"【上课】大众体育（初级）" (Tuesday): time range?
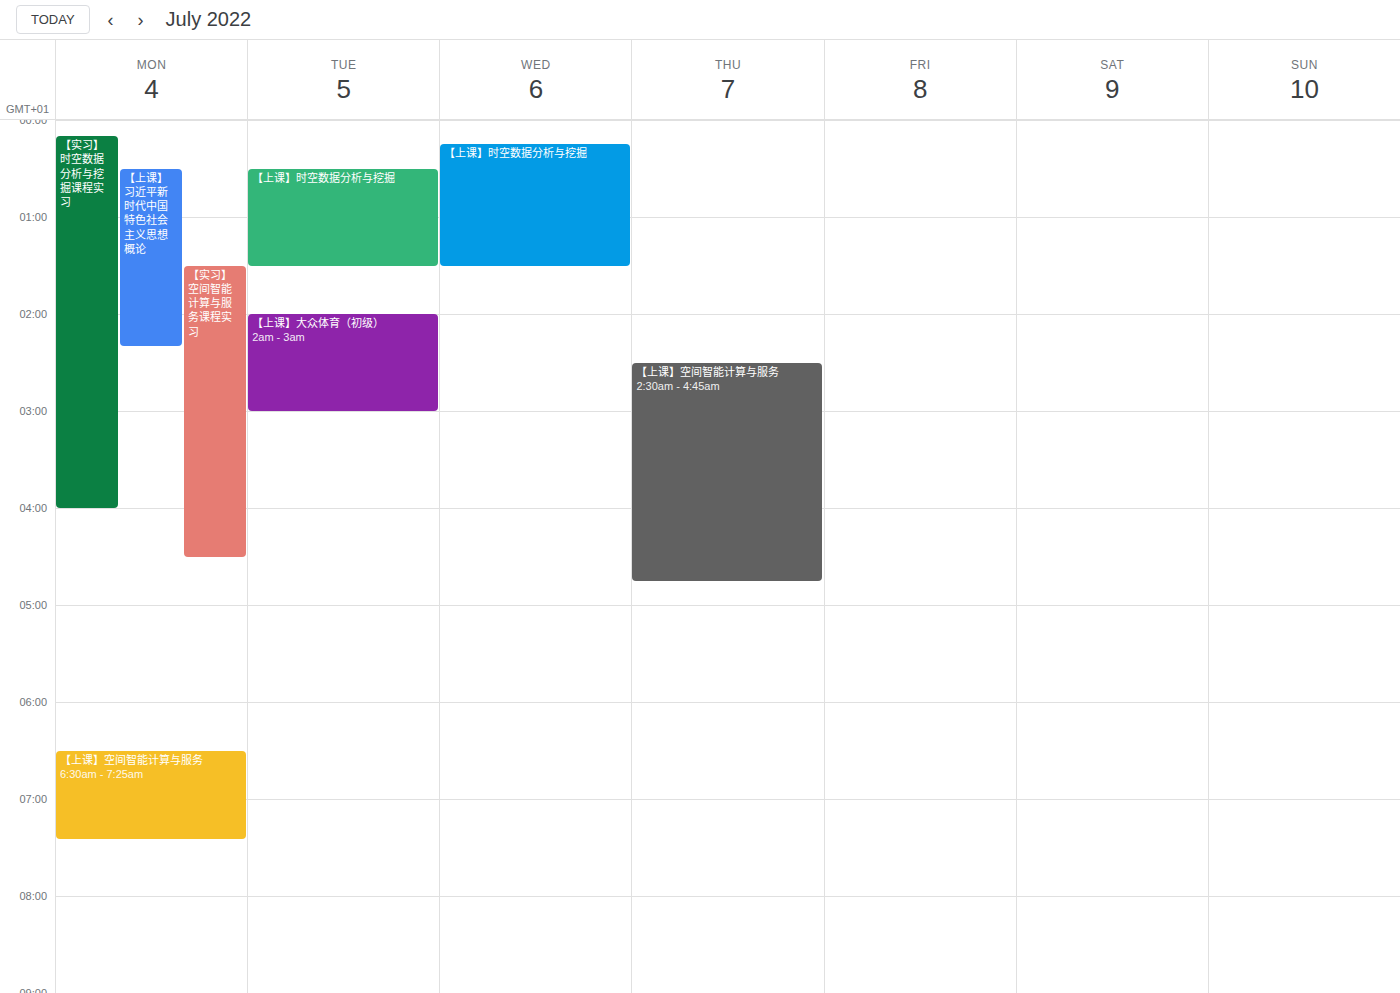
2:00 AM to 3:00 AM